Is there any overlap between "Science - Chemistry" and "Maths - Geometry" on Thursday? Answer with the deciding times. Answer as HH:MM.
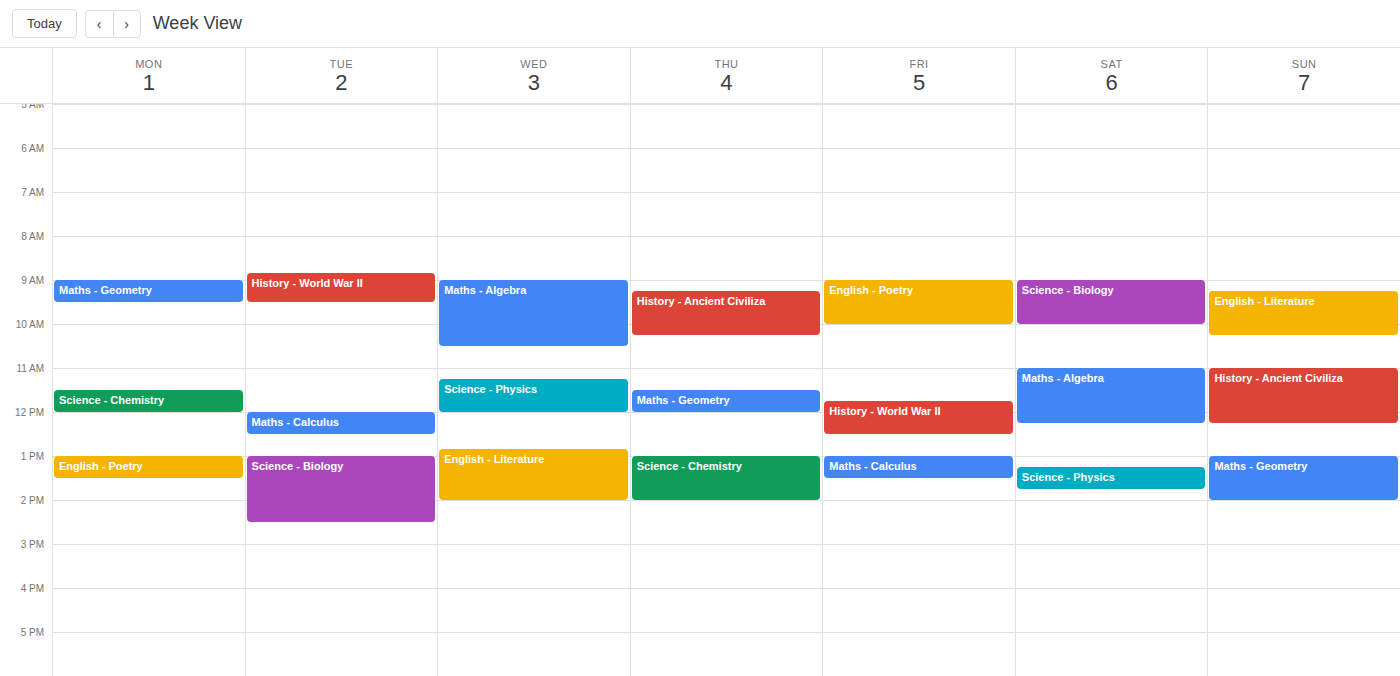
"Maths - Geometry" ends at 12:00 and "Science - Chemistry" starts at 13:00 -- no overlap.